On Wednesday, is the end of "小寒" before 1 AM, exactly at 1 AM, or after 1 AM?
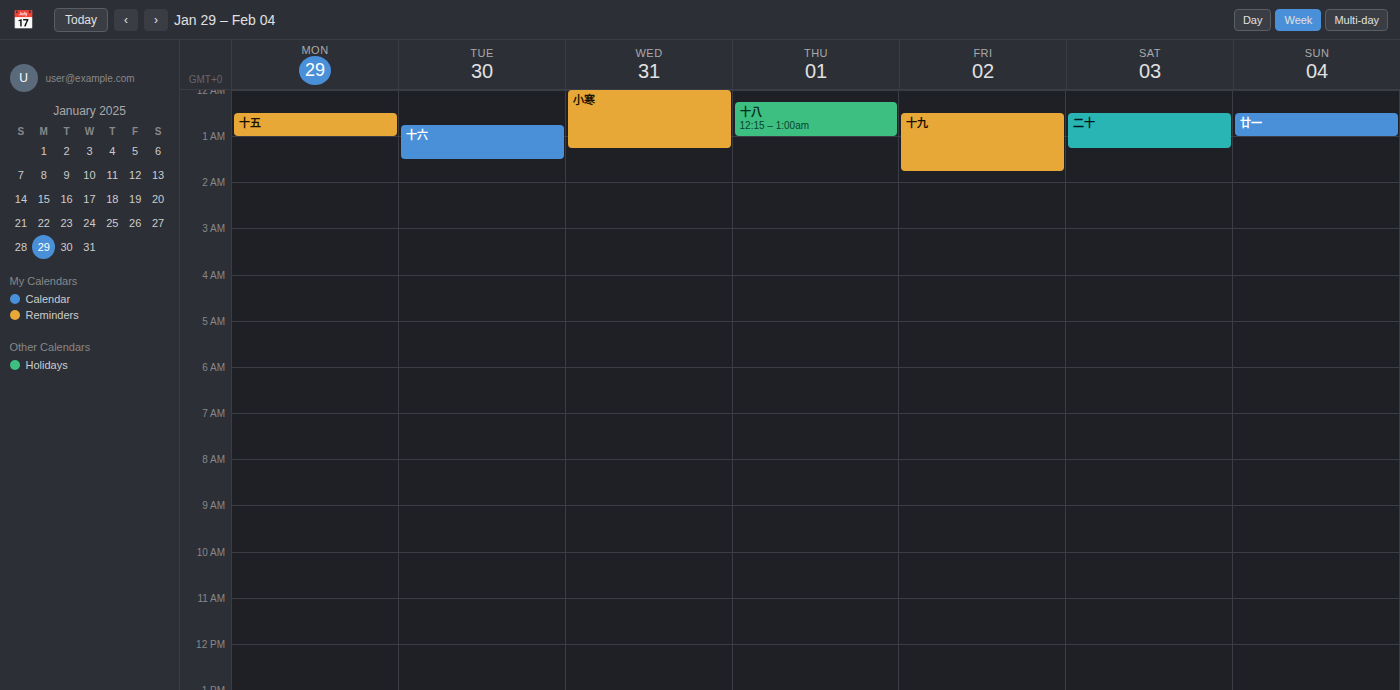
1:15 AM -- after 1 AM, 15 minutes below the 1 AM line.